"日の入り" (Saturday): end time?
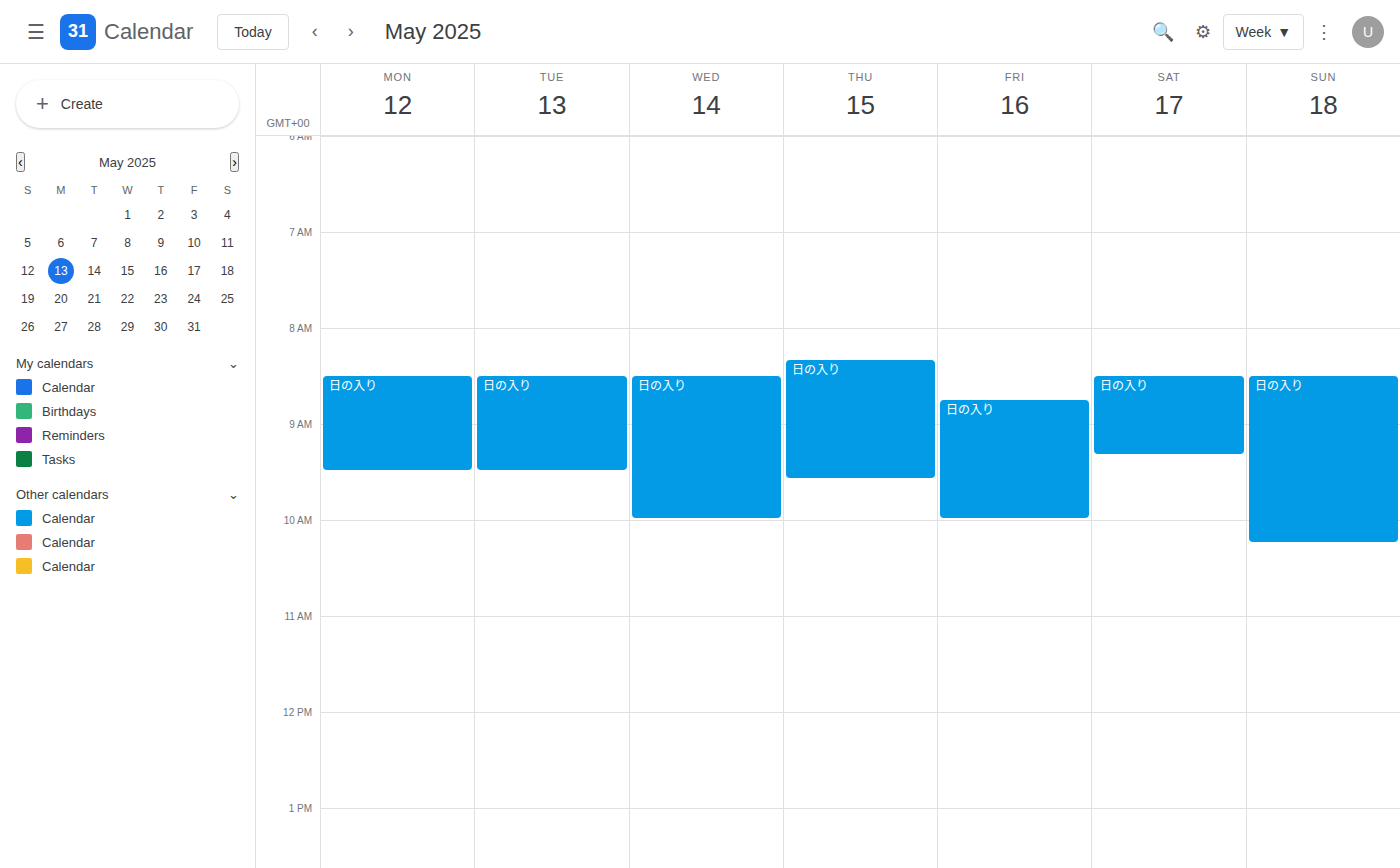
9:20 AM